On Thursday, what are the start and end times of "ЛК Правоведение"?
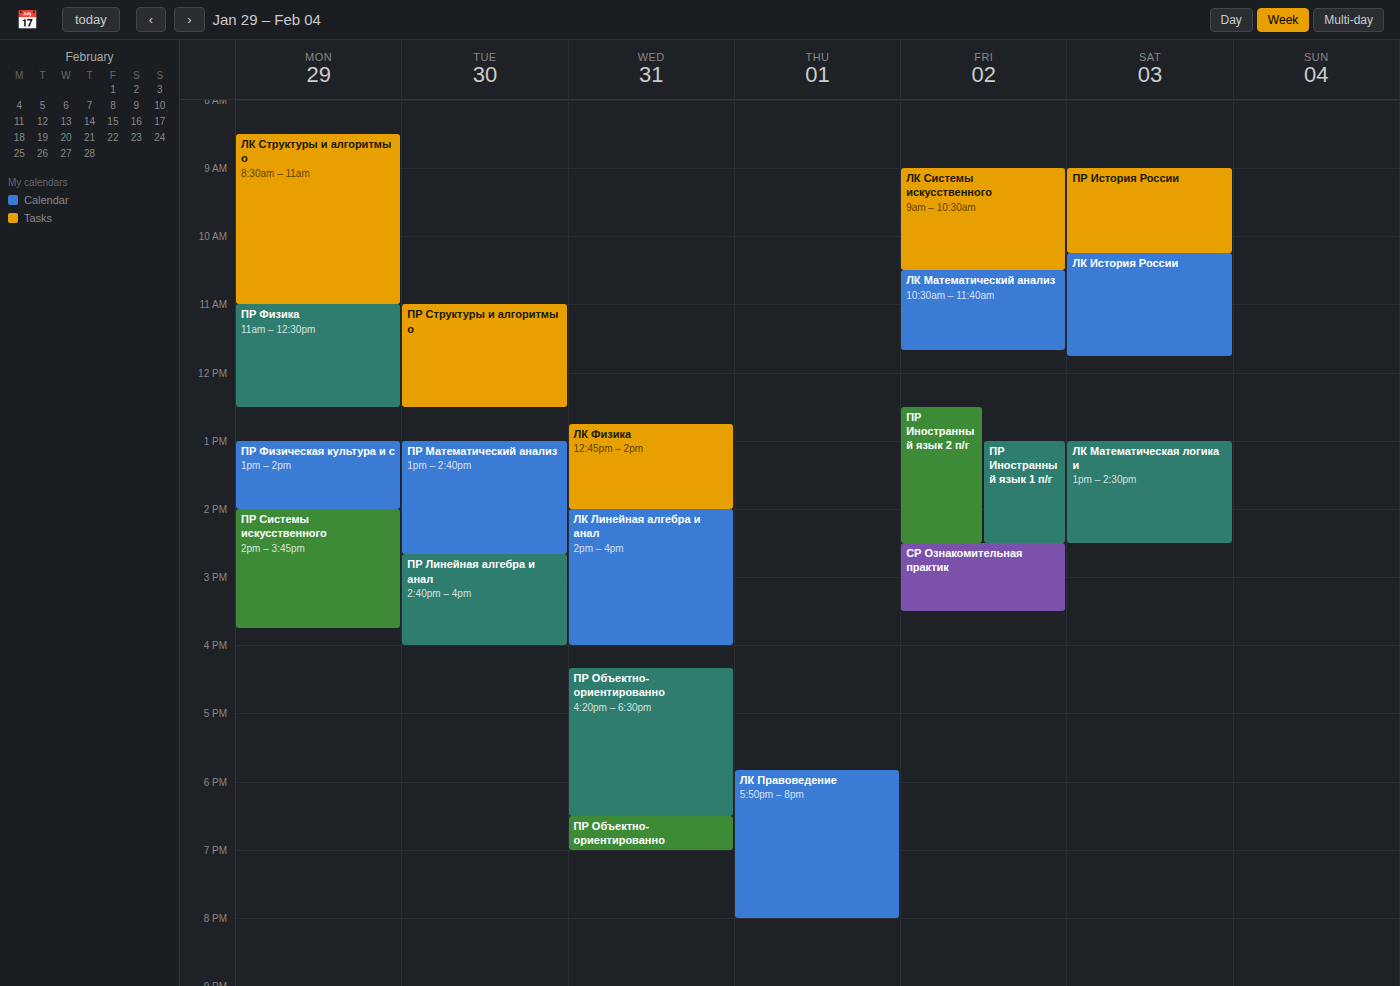
5:50 PM to 8:00 PM